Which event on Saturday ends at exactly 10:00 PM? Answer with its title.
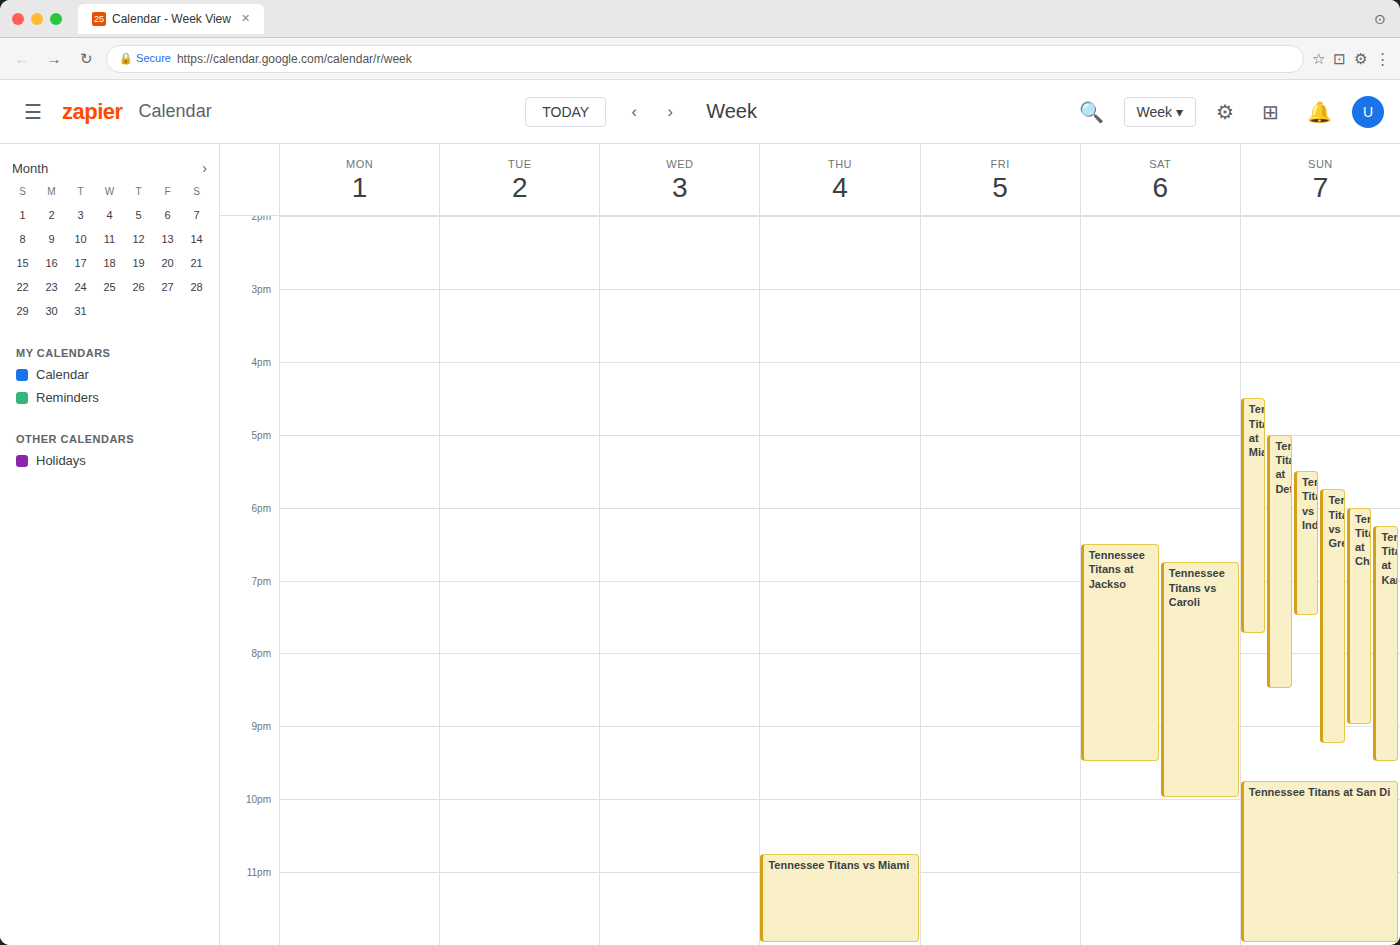
"Tennessee Titans vs Caroli"